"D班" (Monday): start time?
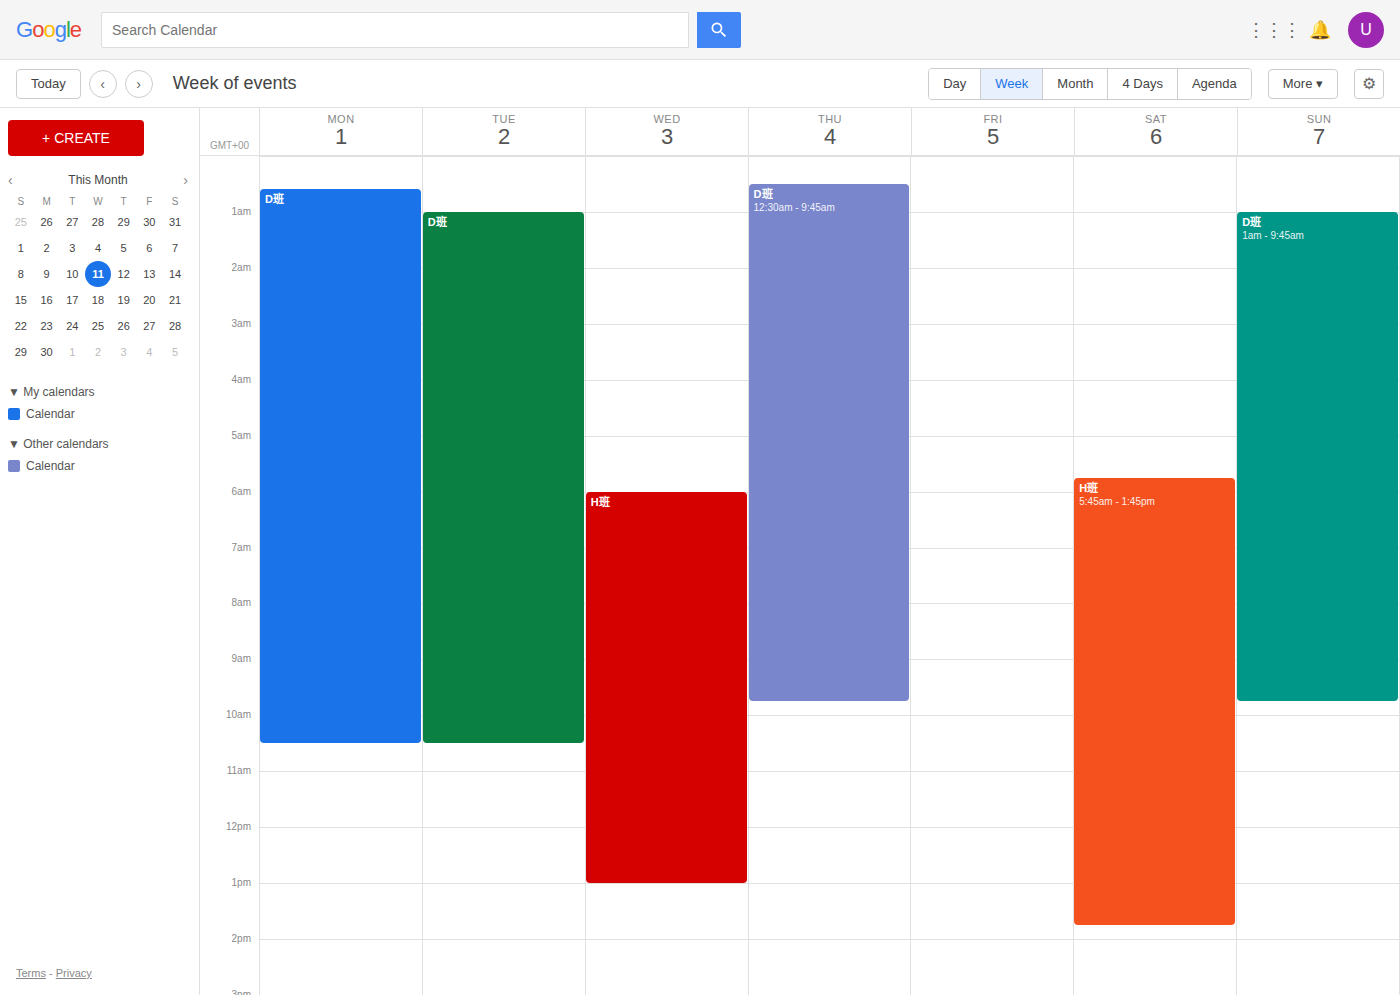
12:35 AM